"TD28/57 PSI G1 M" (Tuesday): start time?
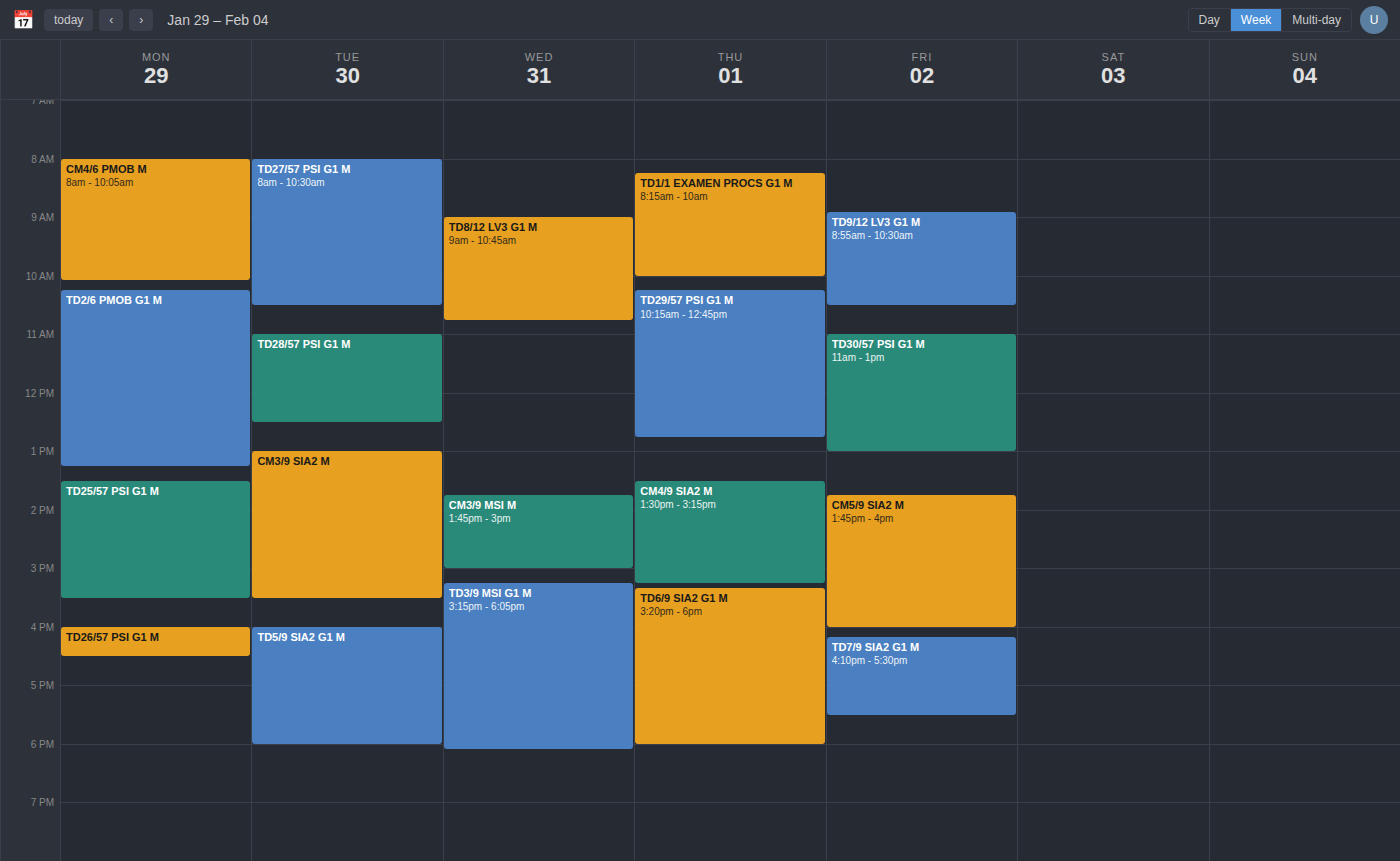
11:00 AM